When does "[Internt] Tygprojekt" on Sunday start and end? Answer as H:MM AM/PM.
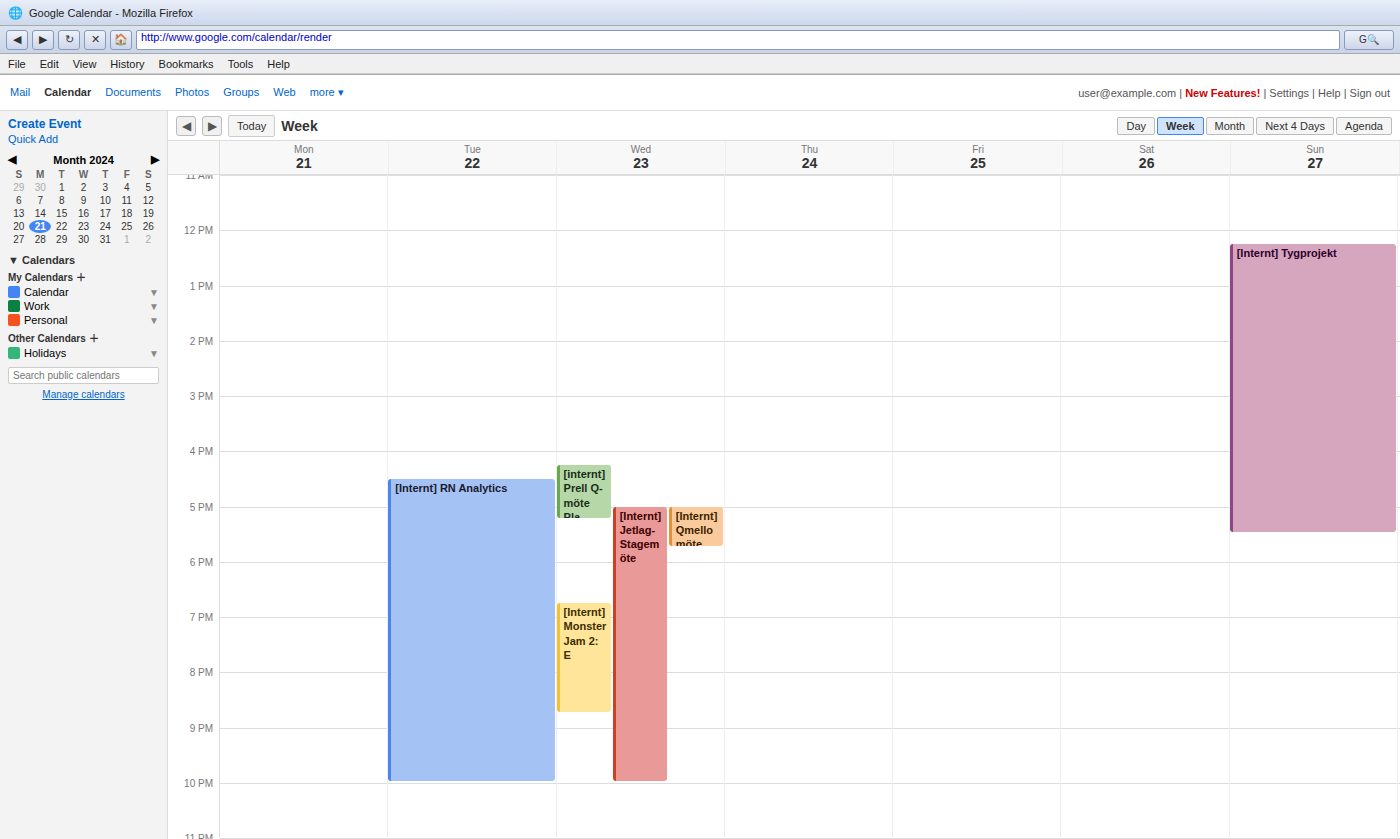
12:15 PM to 5:30 PM